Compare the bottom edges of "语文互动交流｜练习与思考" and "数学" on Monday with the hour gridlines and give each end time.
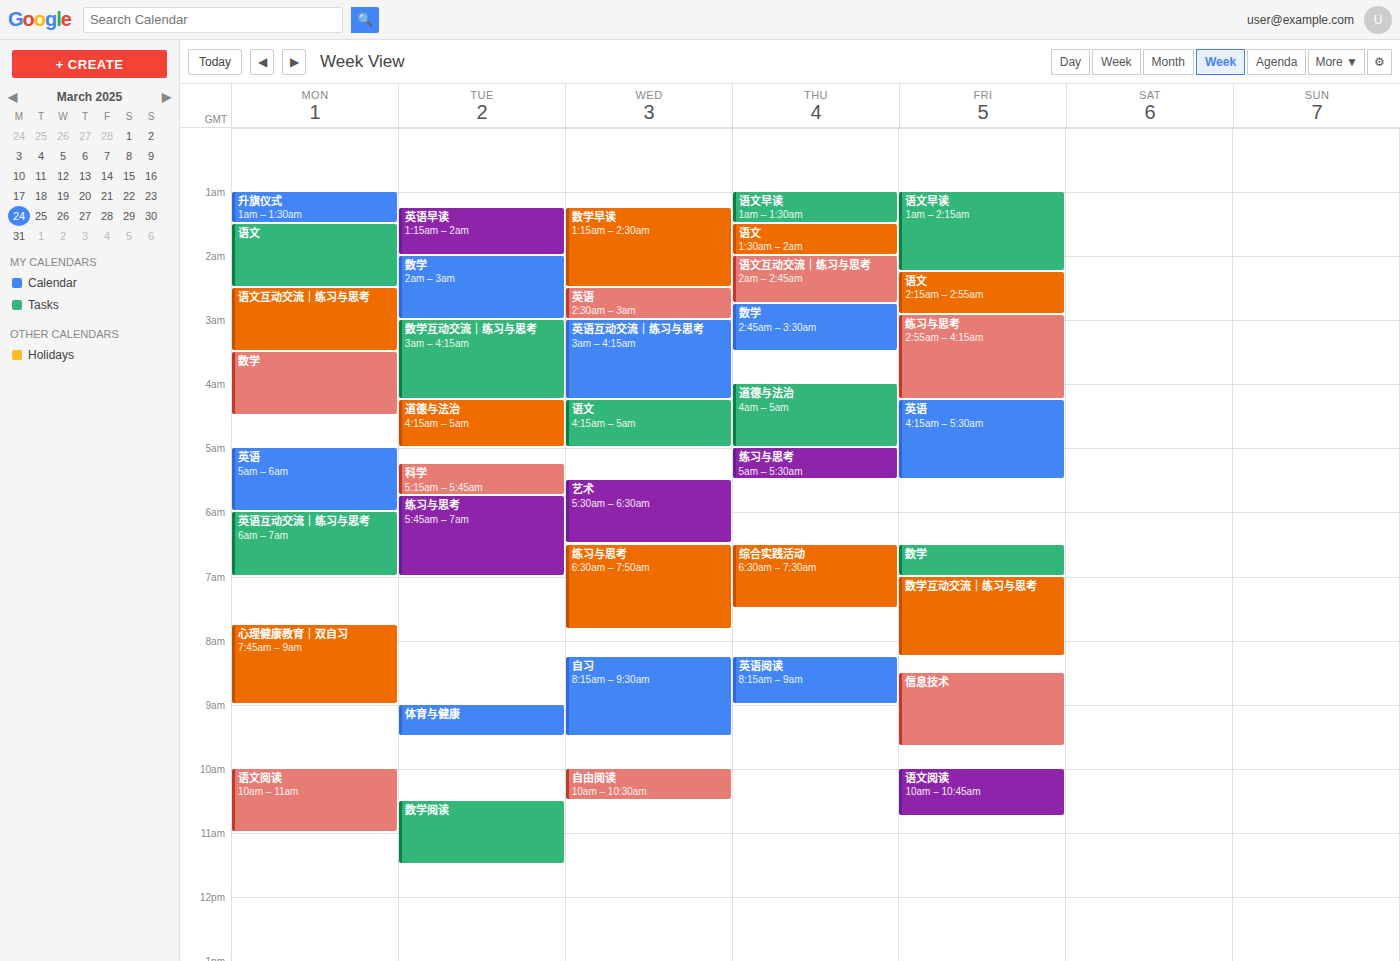
"语文互动交流｜练习与思考": 3:30 AM, halfway between the 3 AM and 4 AM lines. "数学": 4:30 AM, halfway between the 4 AM and 5 AM lines.